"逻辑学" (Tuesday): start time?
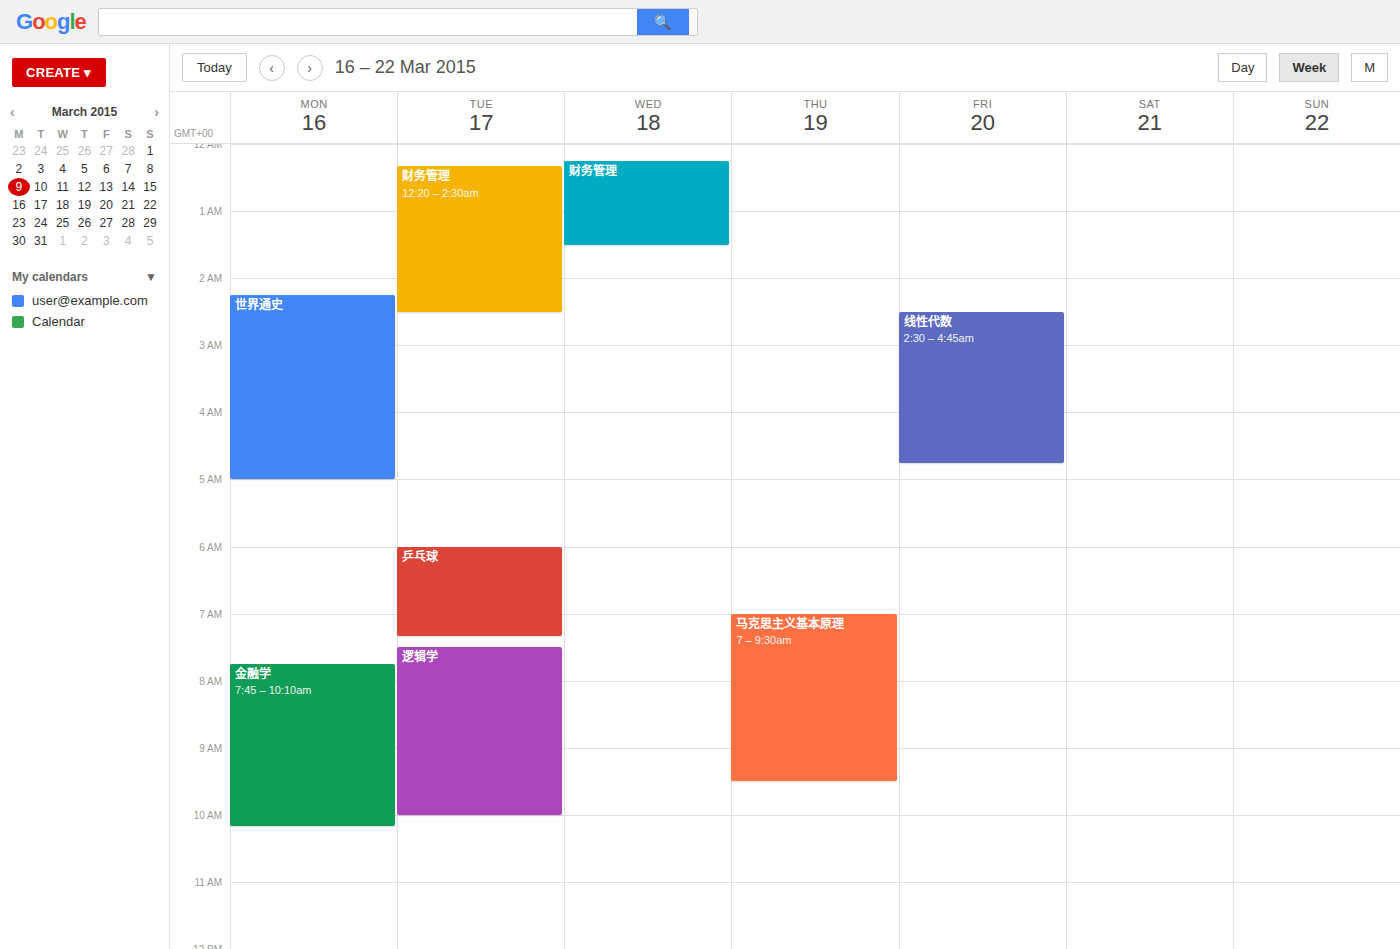
7:30 AM